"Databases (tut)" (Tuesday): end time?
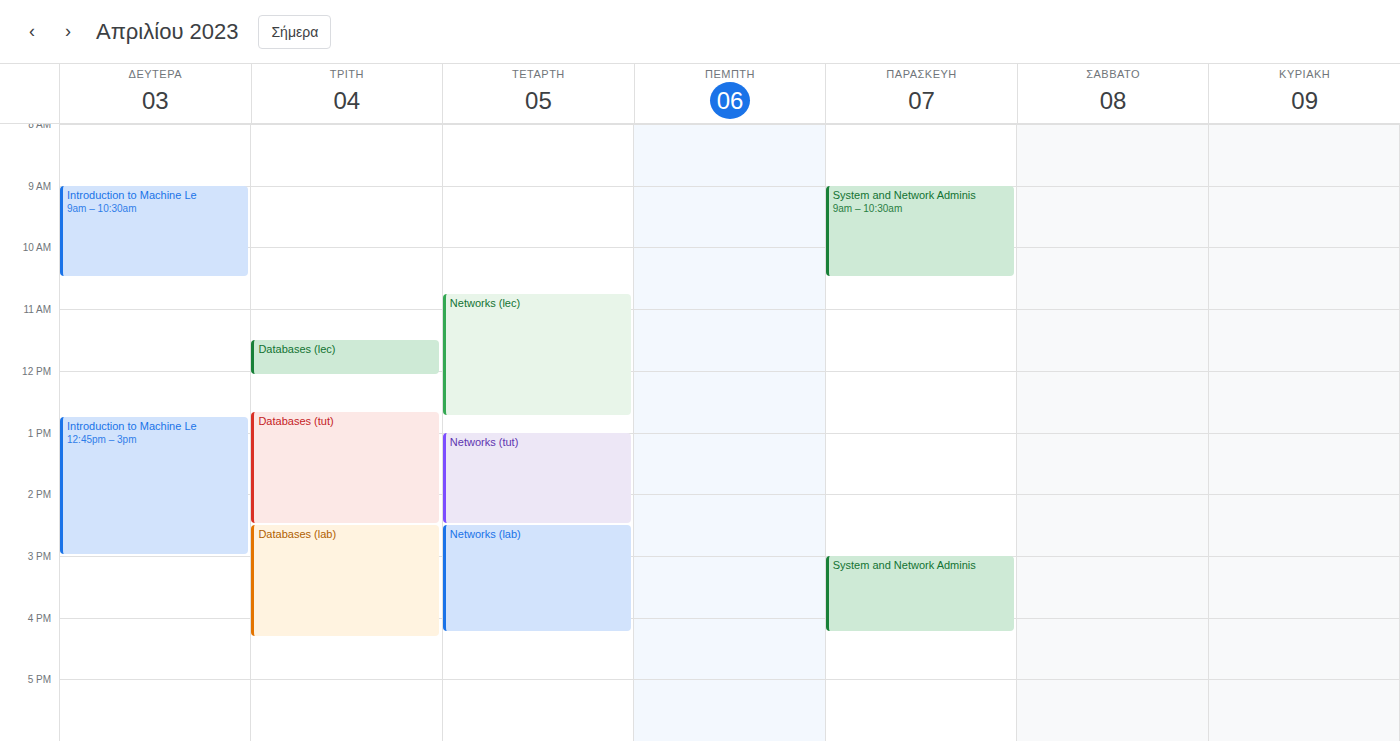
14:30